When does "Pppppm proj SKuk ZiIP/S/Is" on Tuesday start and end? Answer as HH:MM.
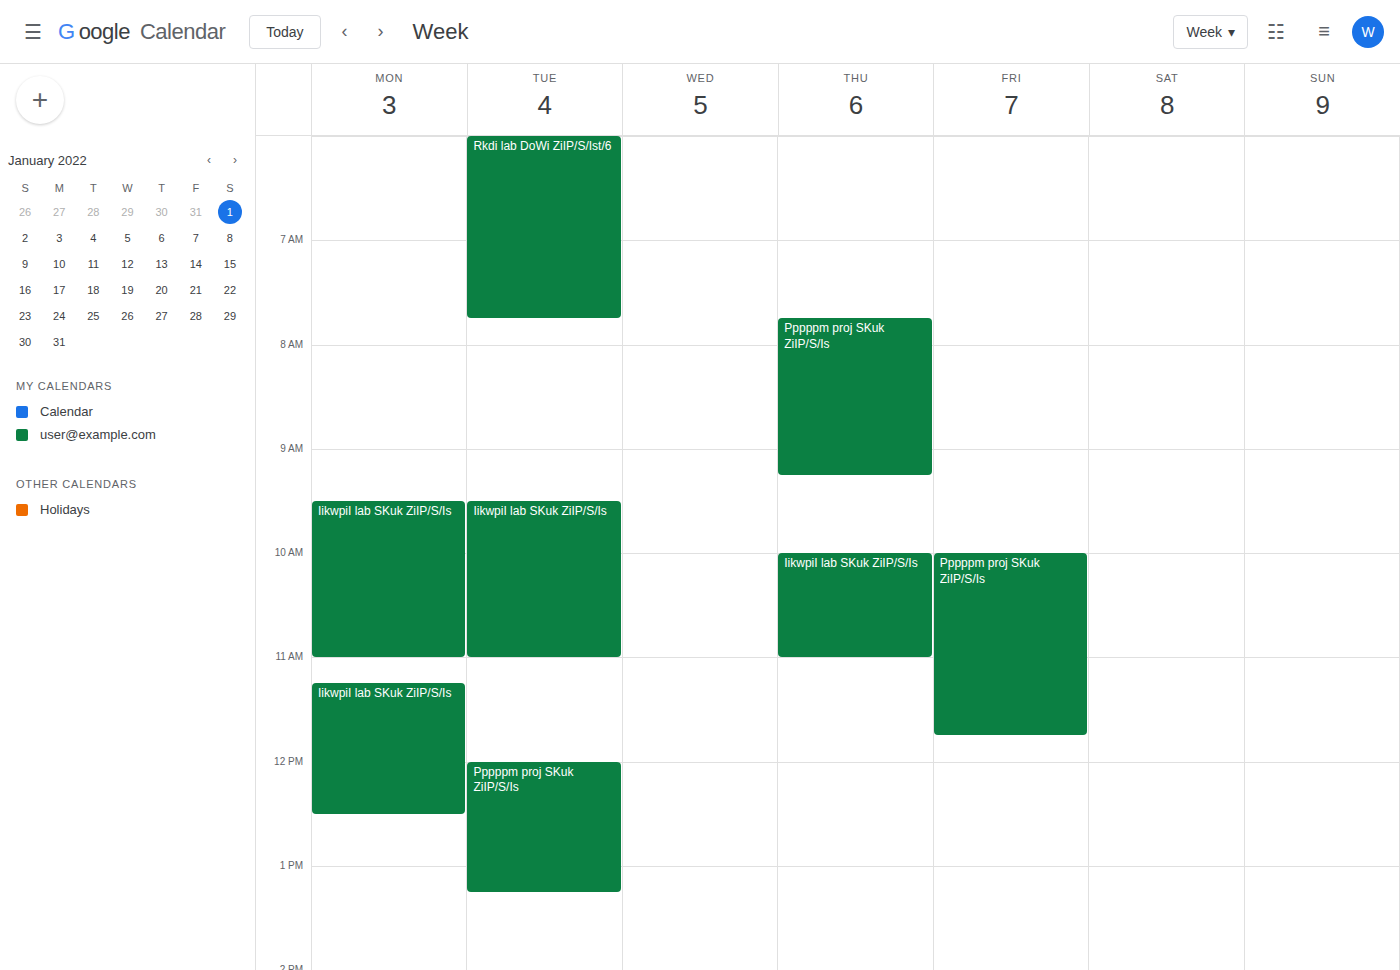
12:00 to 13:15